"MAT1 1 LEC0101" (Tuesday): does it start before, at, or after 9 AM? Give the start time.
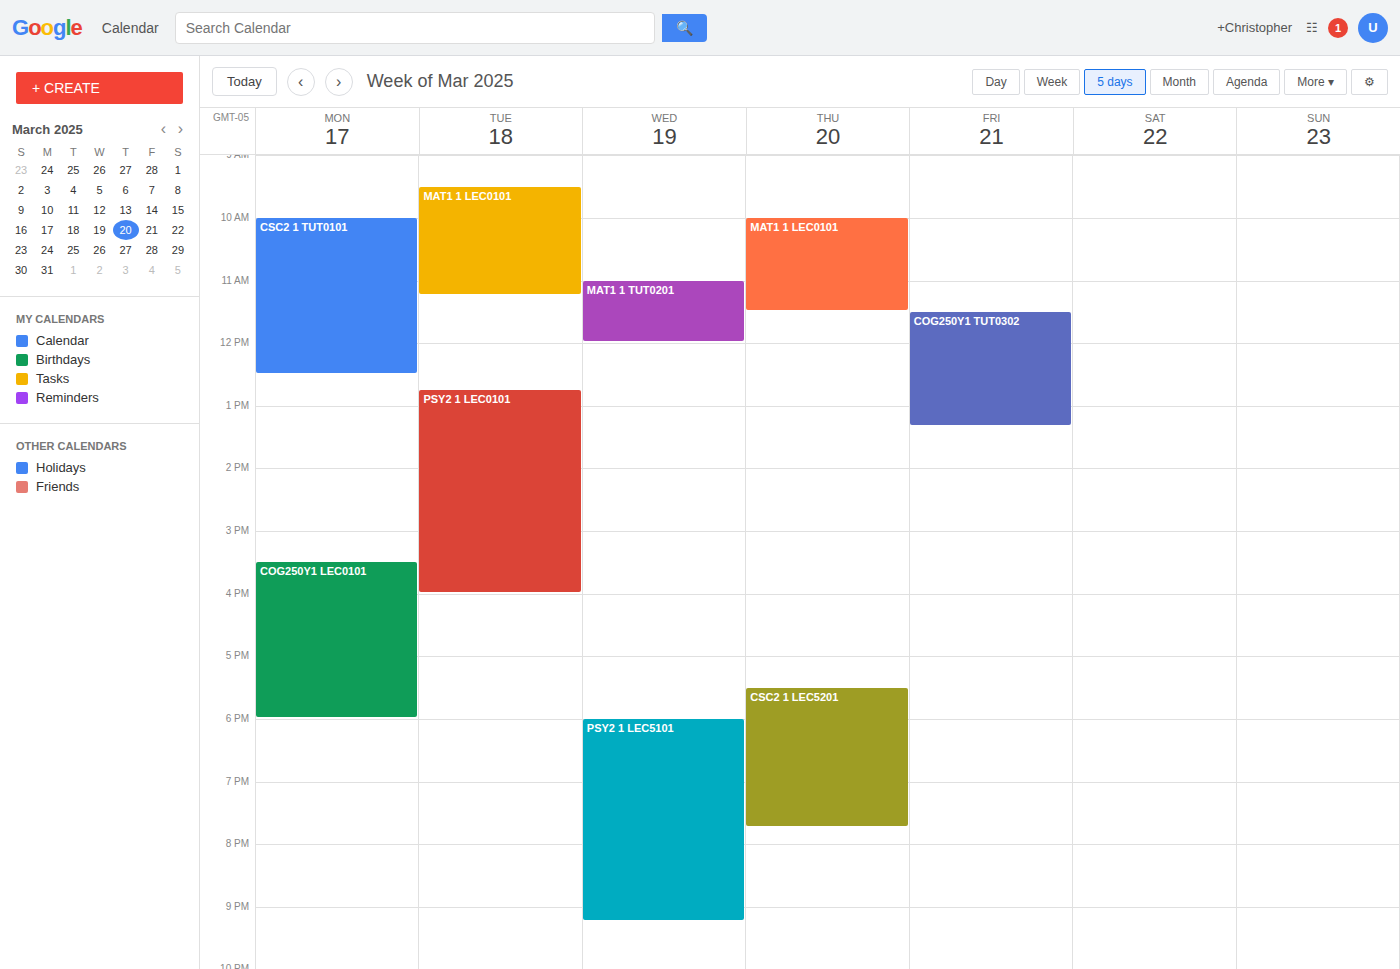
9:30 AM -- after 9 AM, 30 minutes below the 9 AM line.